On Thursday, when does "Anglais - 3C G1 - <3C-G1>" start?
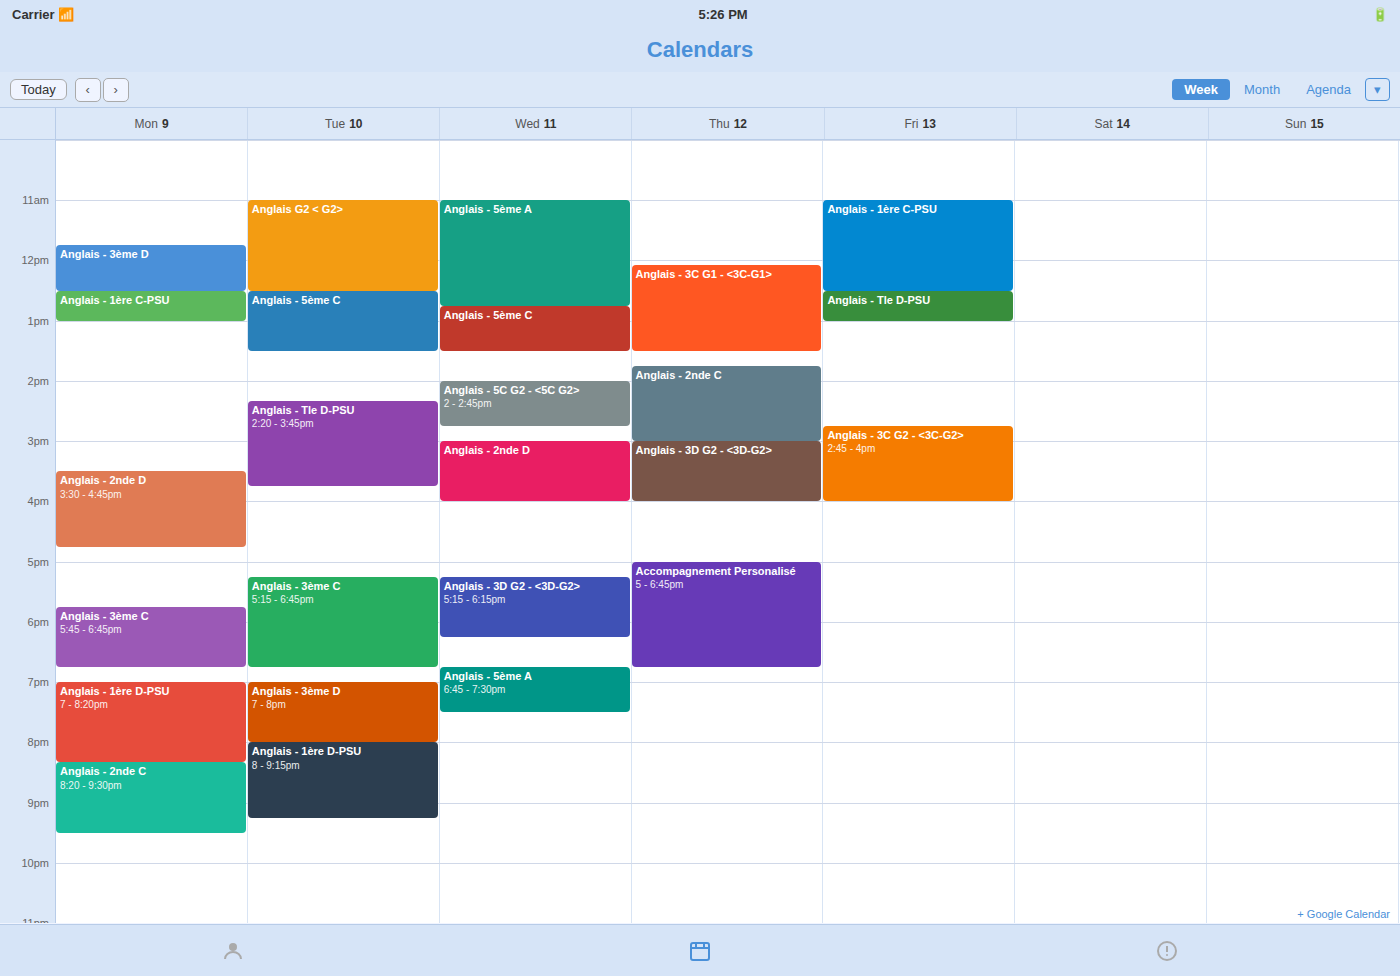
12:05 PM